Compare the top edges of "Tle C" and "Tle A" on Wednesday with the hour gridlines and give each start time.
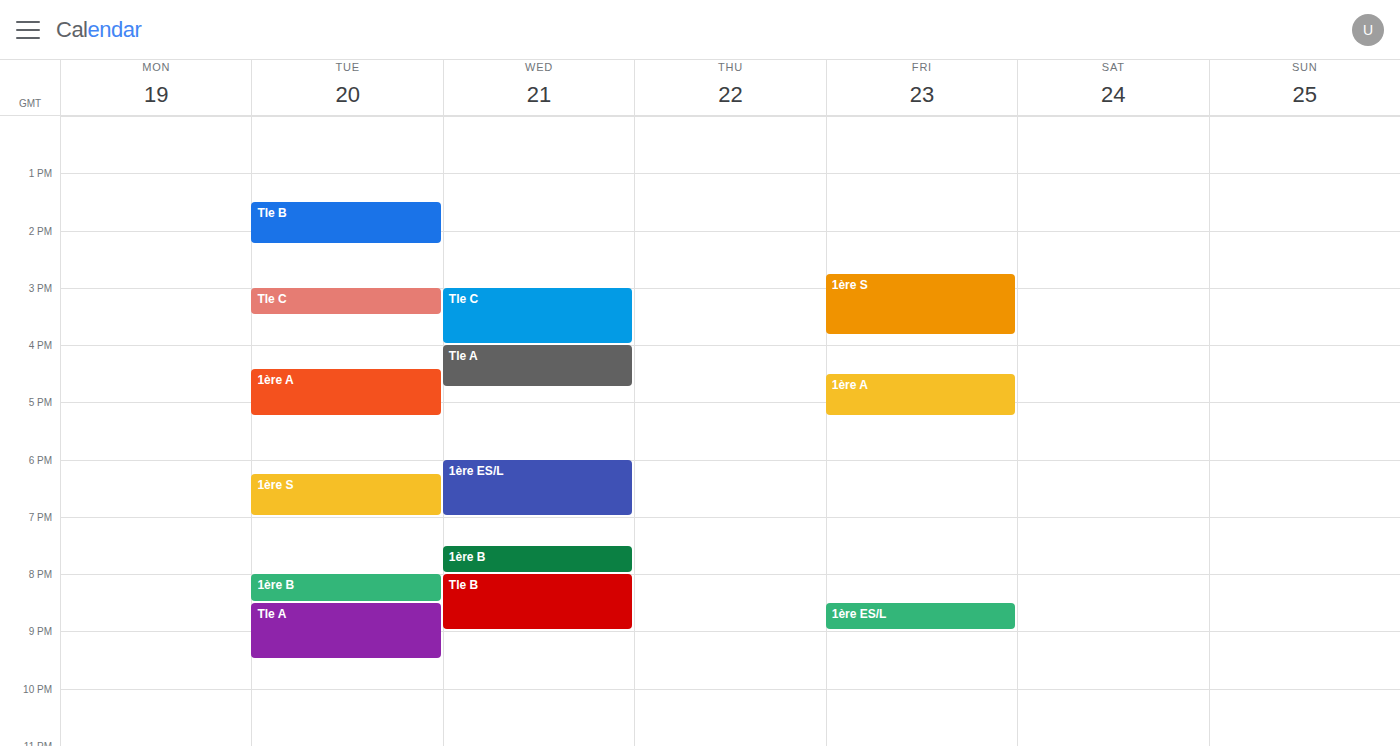
"Tle C": 3:00 PM, exactly on the 3 PM line. "Tle A": 4:00 PM, exactly on the 4 PM line.